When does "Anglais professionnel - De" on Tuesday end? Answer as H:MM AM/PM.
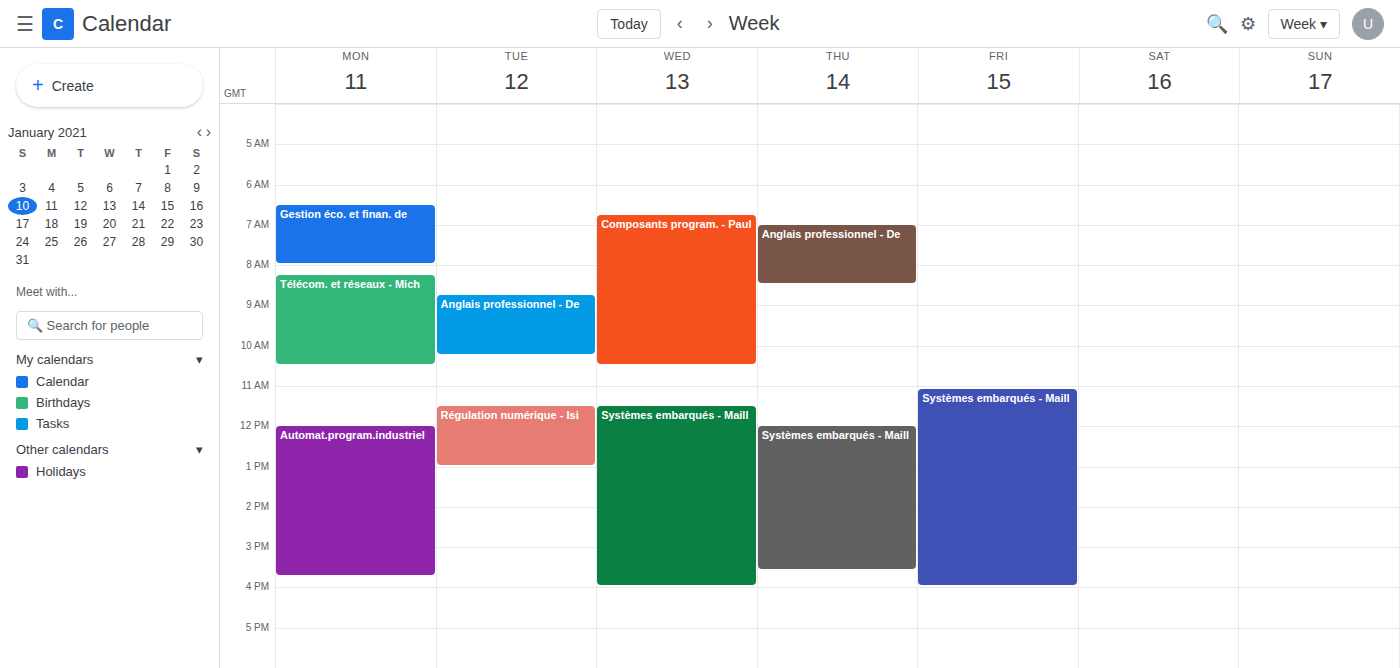
10:15 AM